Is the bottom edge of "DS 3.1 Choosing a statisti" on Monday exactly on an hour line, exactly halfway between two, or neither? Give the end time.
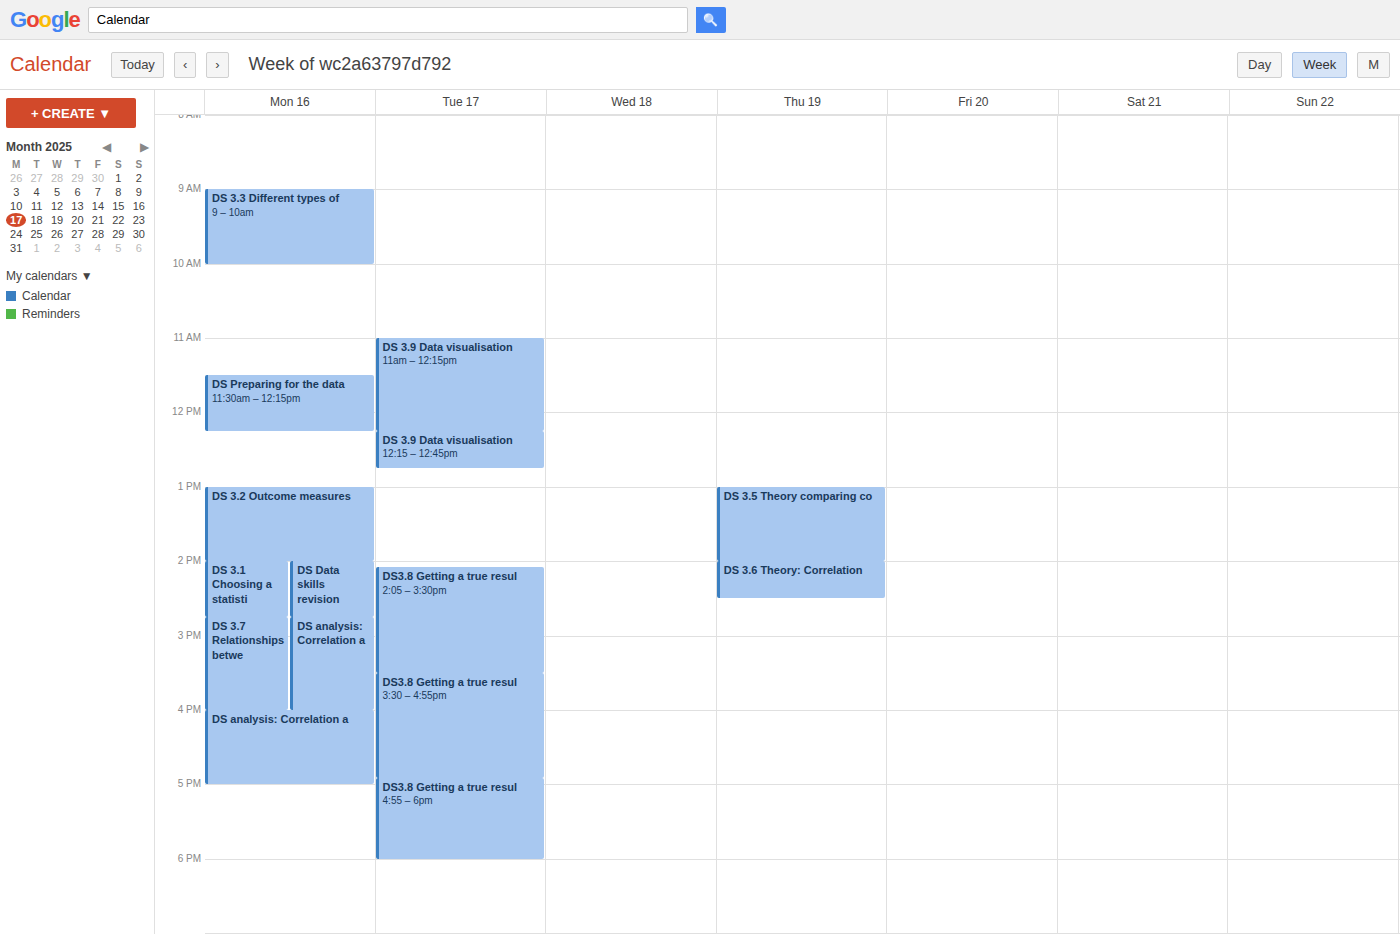
2:45 PM -- neither: three quarters of the way from the 2 PM line to the 3 PM line.